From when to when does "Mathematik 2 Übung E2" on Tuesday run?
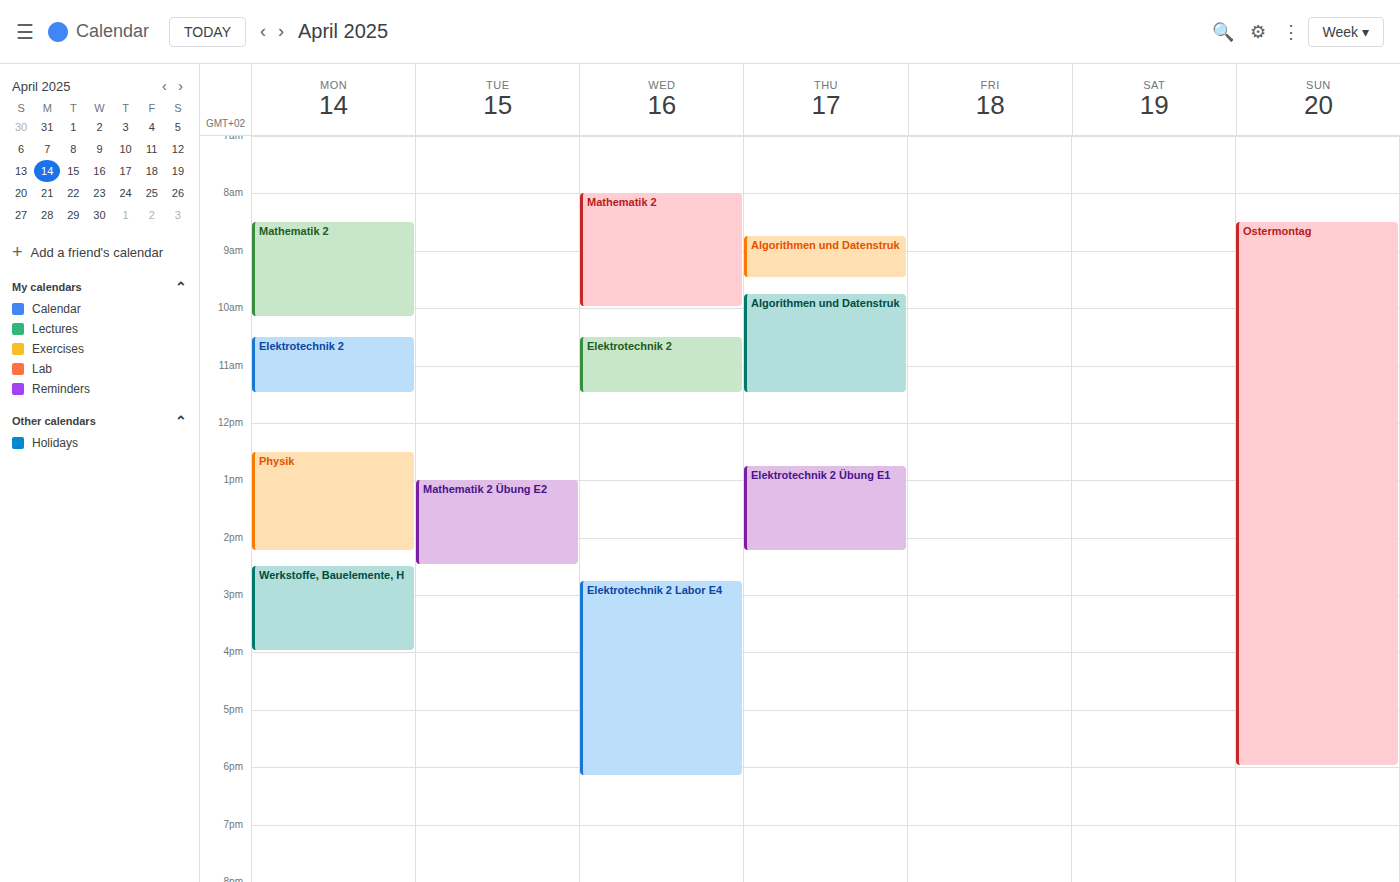
13:00 to 14:30